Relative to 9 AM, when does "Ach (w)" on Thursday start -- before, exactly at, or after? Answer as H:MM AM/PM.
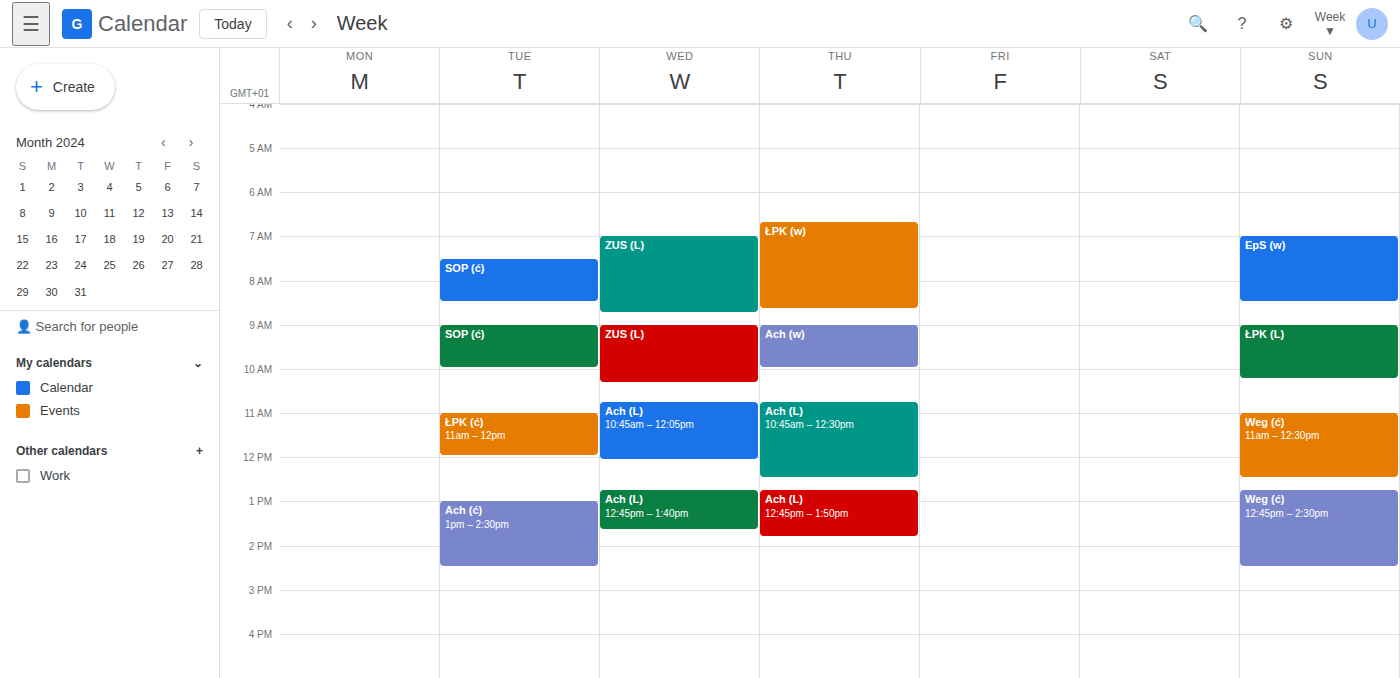
9:00 AM -- exactly at 9 AM, on the 9 AM line.